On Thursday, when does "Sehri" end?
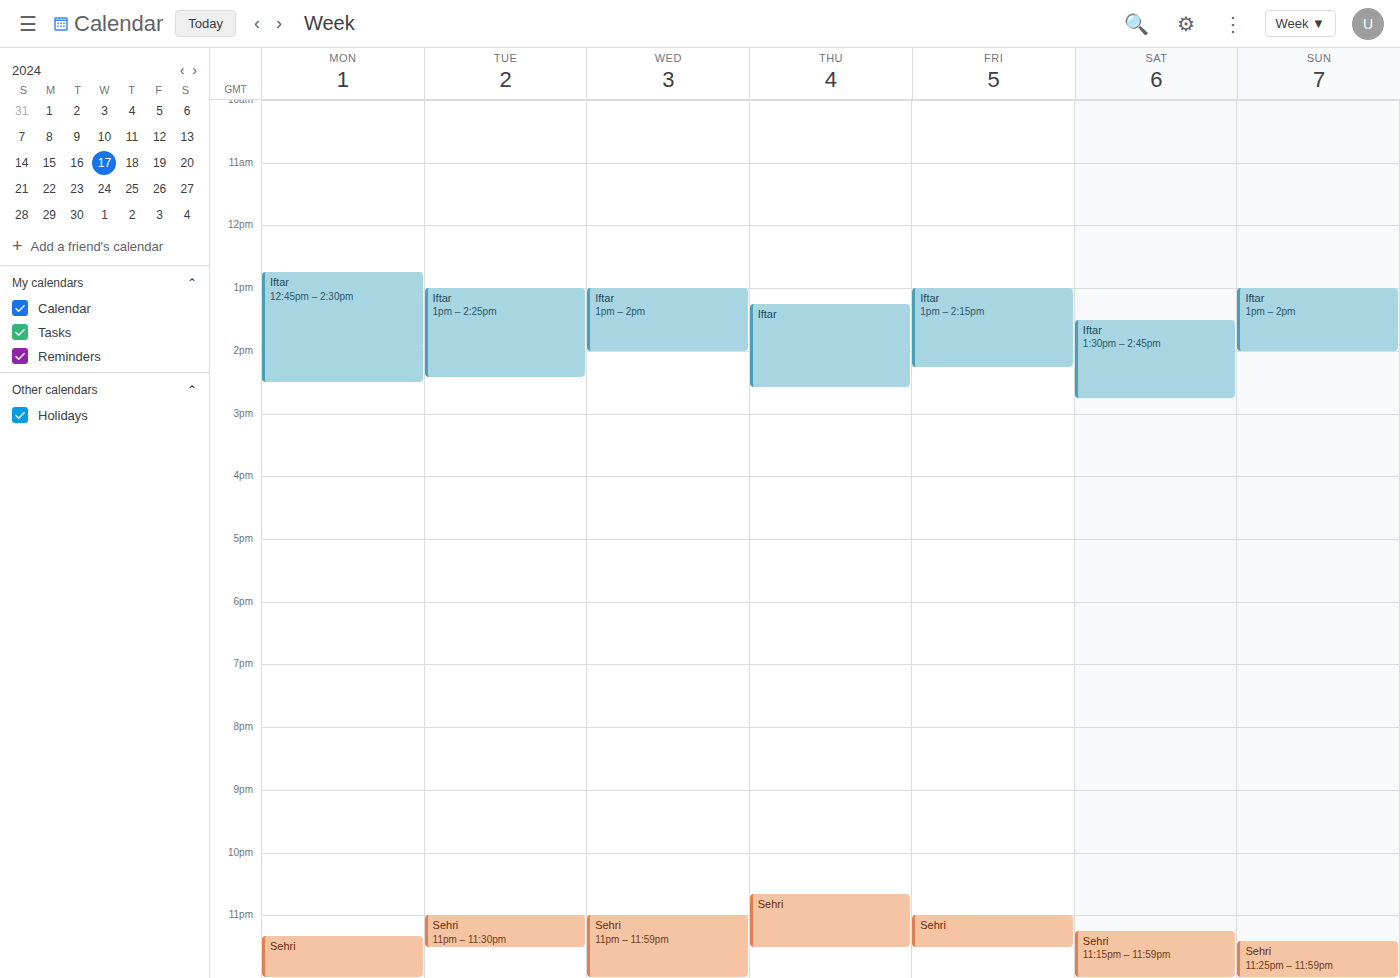
23:30